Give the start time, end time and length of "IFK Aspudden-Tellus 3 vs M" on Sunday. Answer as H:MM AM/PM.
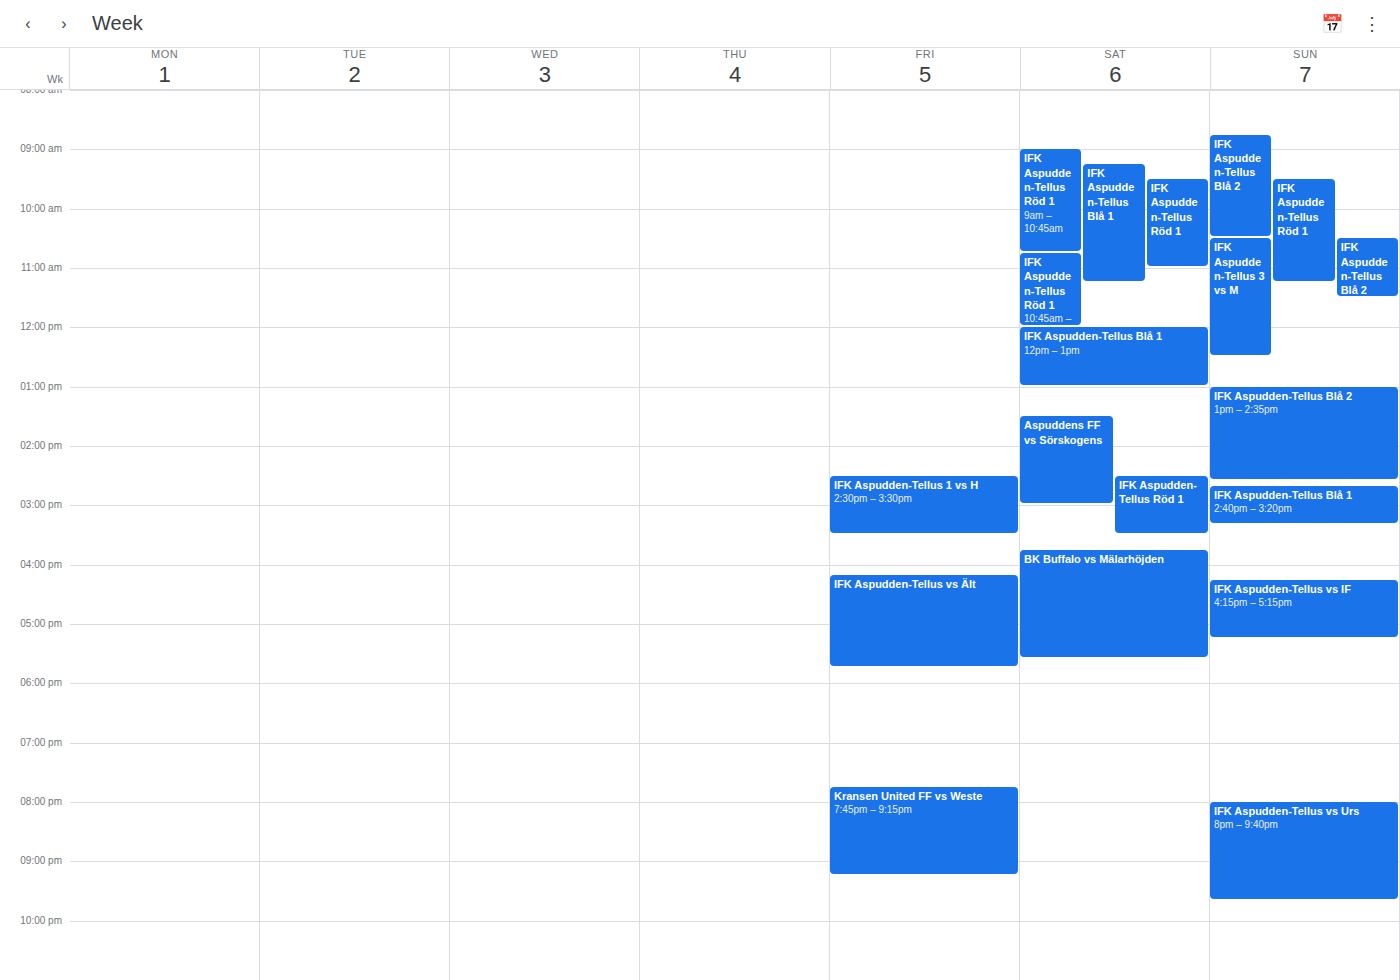
10:30 AM to 12:30 PM, 2 hours